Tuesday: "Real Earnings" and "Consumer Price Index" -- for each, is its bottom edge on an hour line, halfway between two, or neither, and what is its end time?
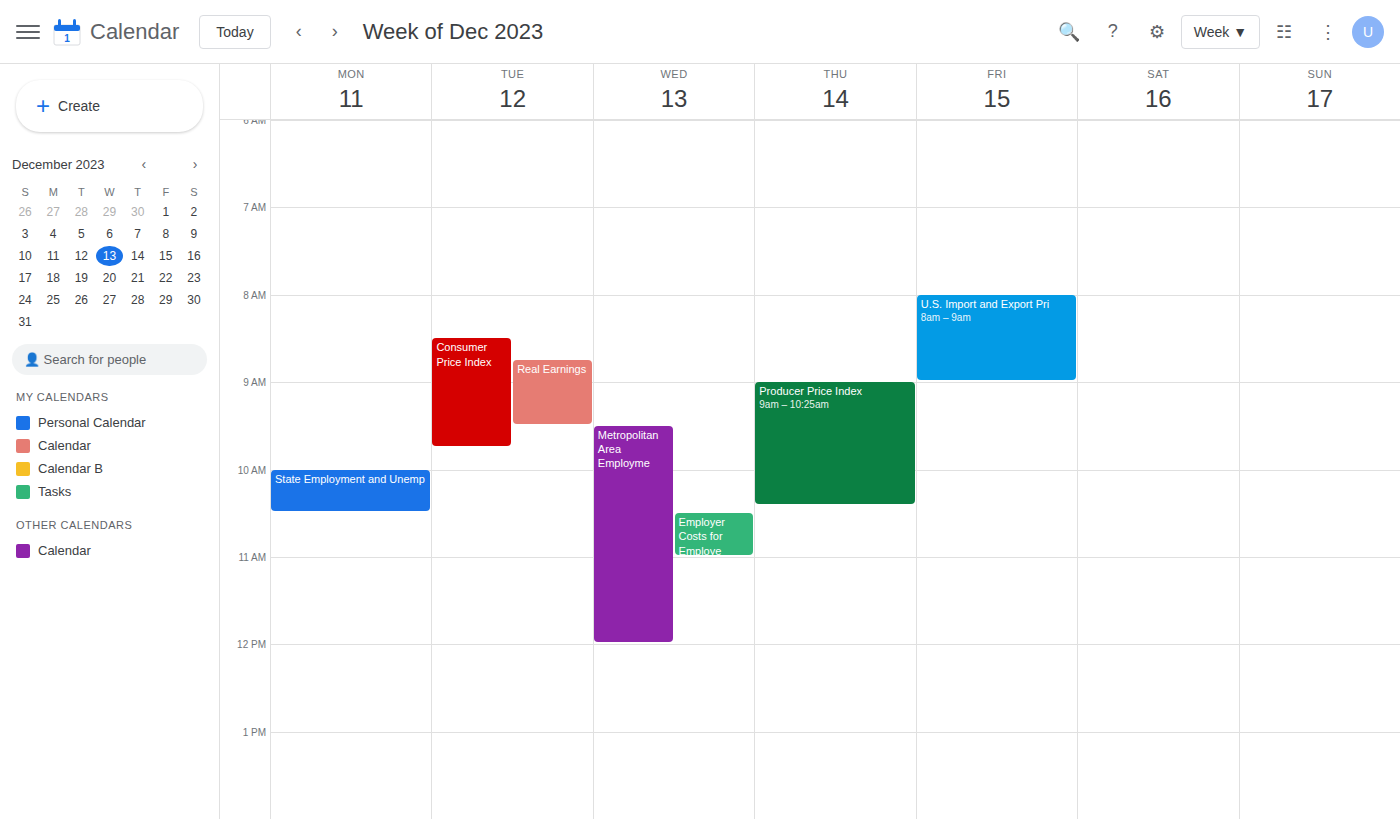
"Real Earnings": 9:30 AM, halfway between the 9 AM and 10 AM lines. "Consumer Price Index": 9:45 AM, neither: three quarters of the way from the 9 AM line to the 10 AM line.